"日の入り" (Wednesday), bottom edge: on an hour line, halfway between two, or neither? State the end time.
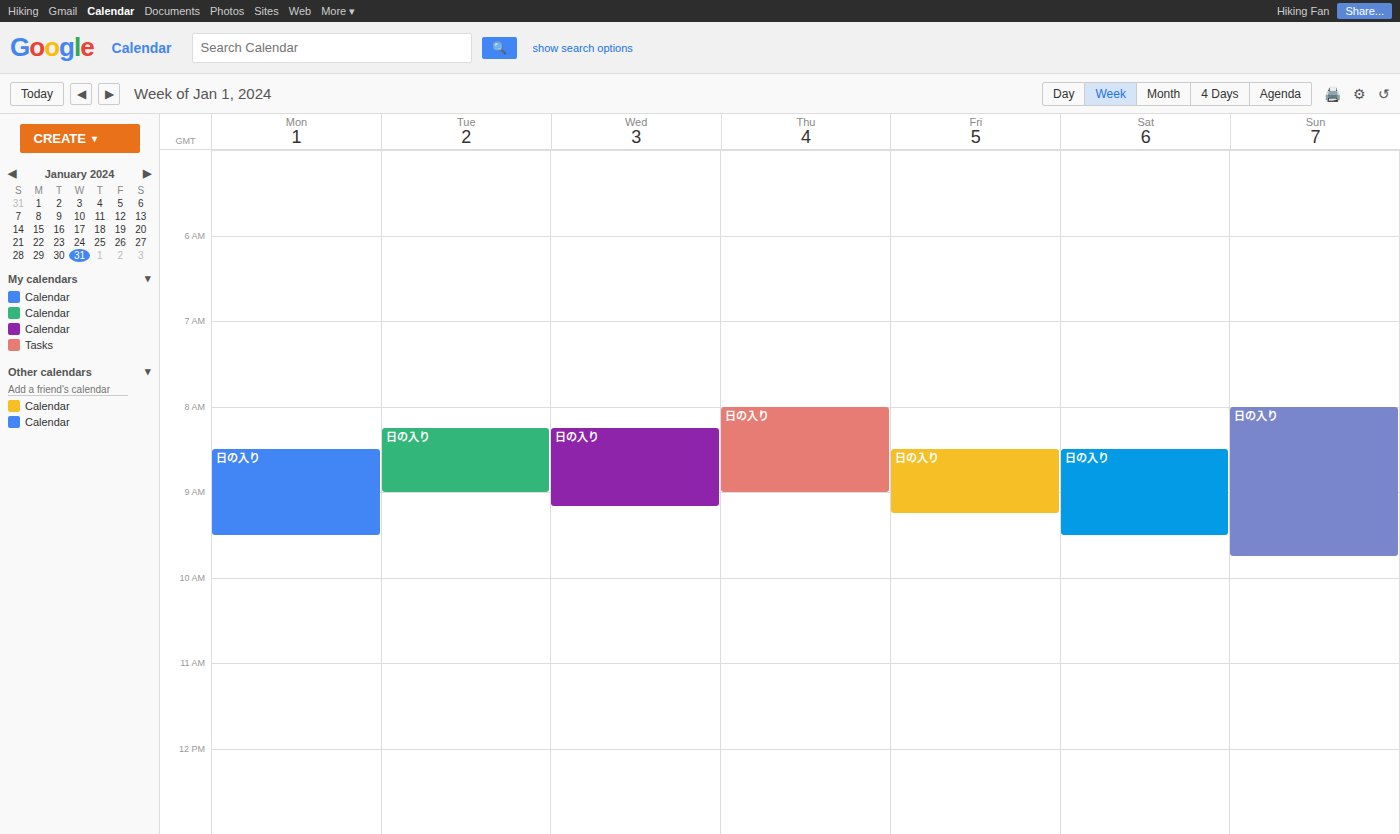
9:10 AM -- neither: 10 minutes below the 9 AM line and 50 minutes above the 10 AM line.